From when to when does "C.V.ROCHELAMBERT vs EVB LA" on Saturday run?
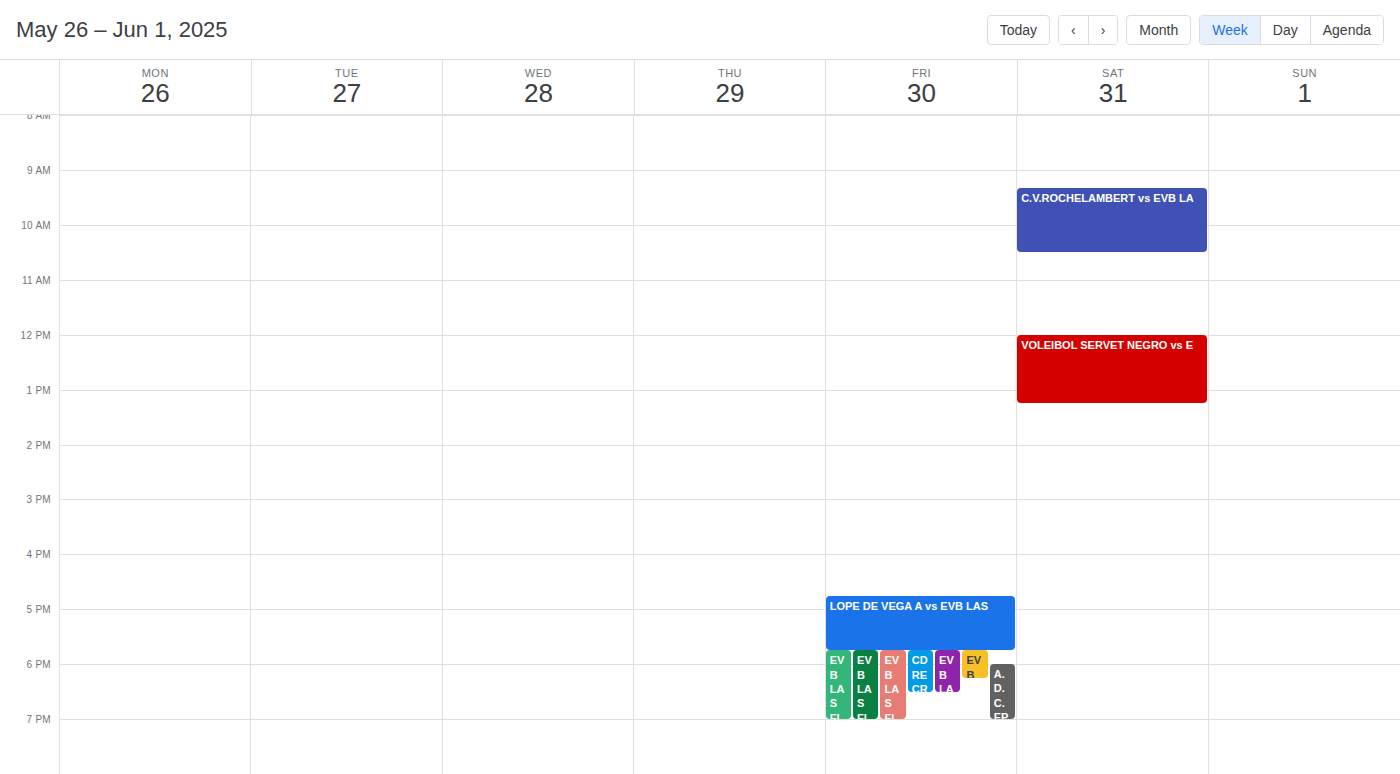
9:20 AM to 10:30 AM